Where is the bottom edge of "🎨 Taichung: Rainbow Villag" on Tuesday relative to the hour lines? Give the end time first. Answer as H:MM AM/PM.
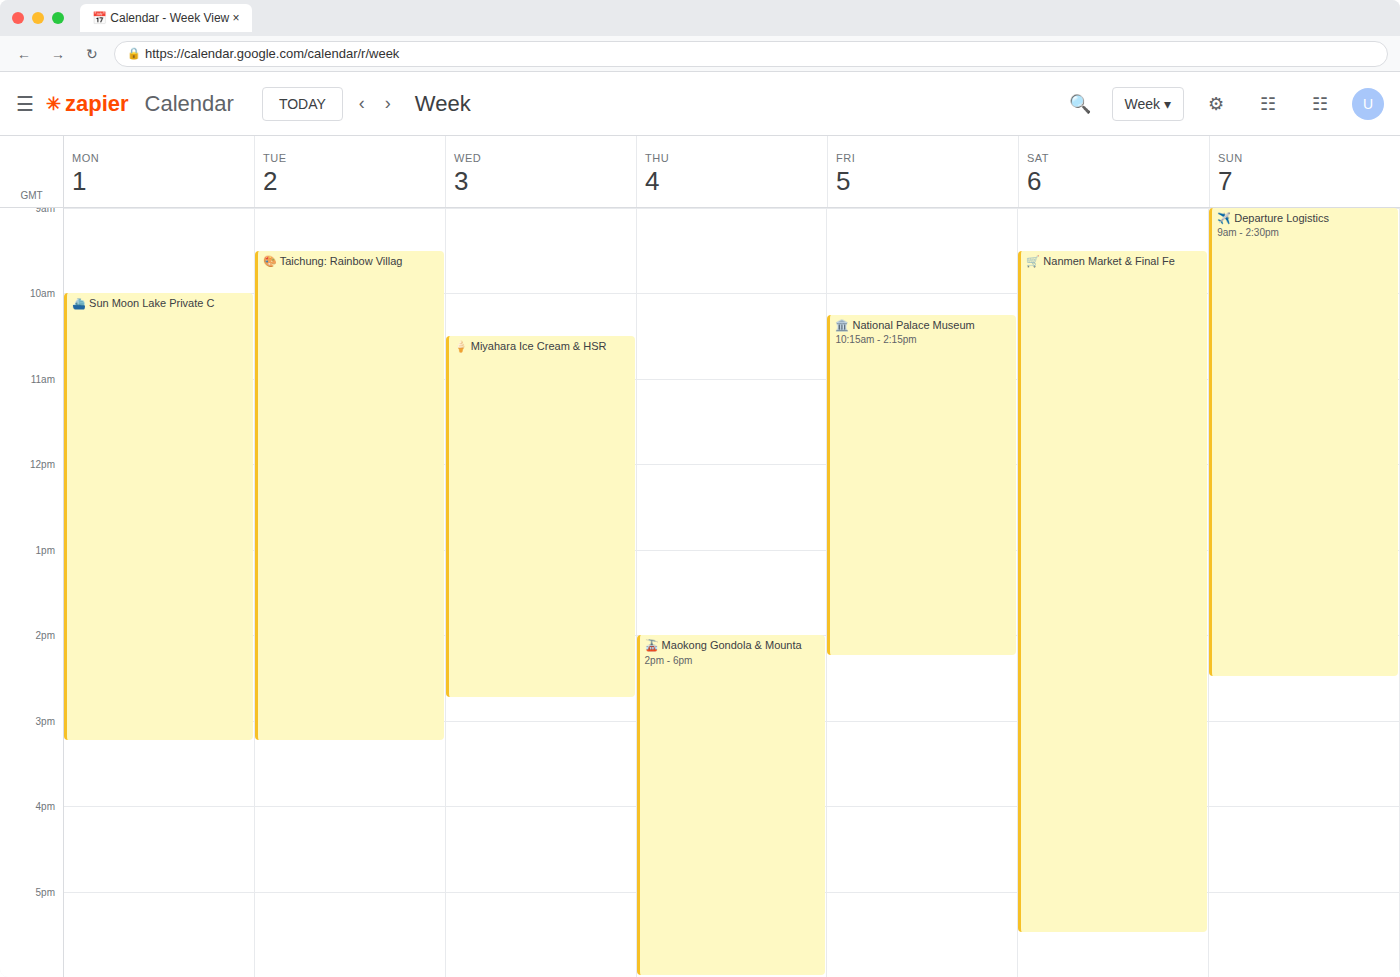
3:15 PM -- neither: a quarter of the way from the 3 PM line to the 4 PM line.